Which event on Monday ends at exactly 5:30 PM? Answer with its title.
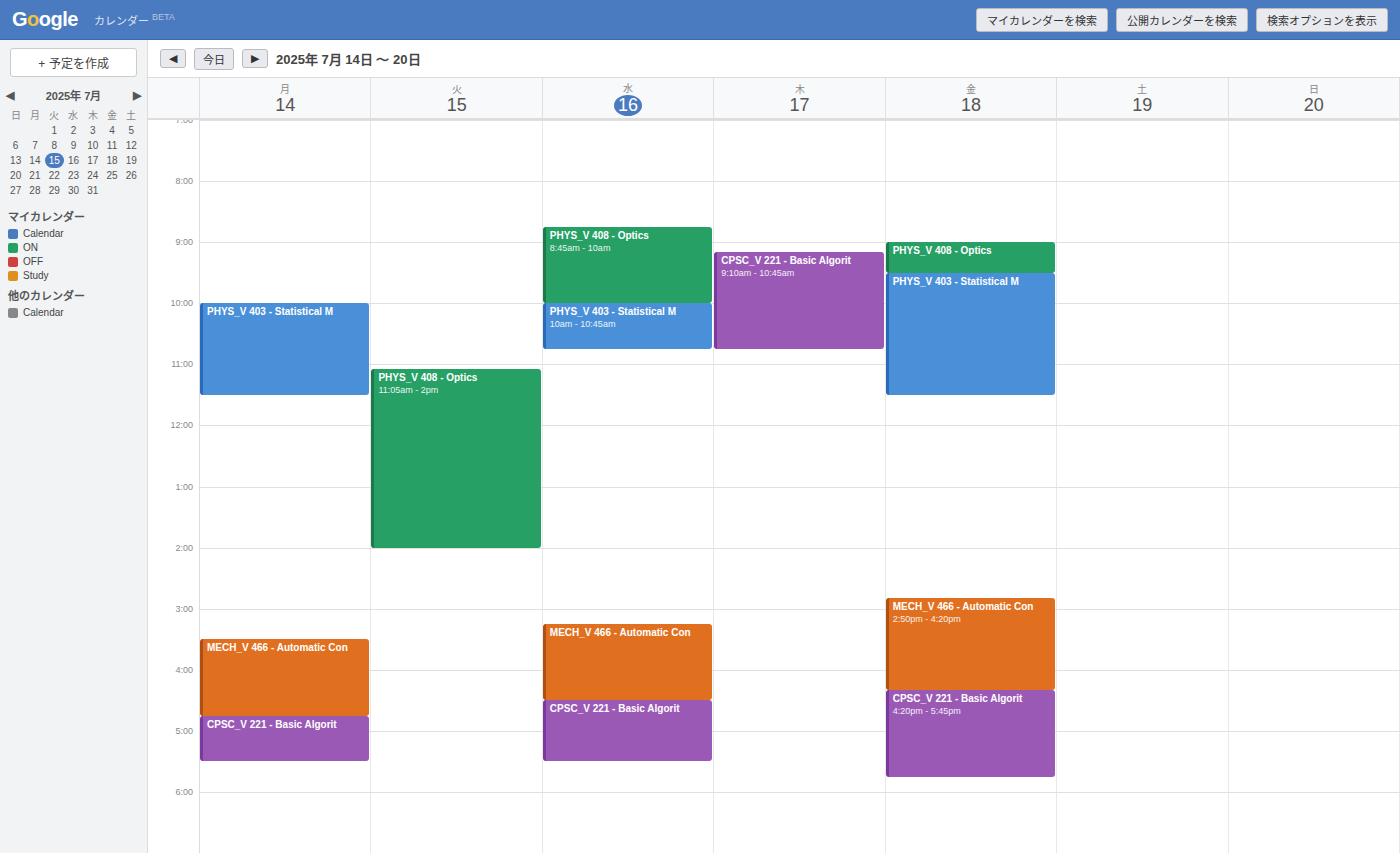
"CPSC_V 221 - Basic Algorit"